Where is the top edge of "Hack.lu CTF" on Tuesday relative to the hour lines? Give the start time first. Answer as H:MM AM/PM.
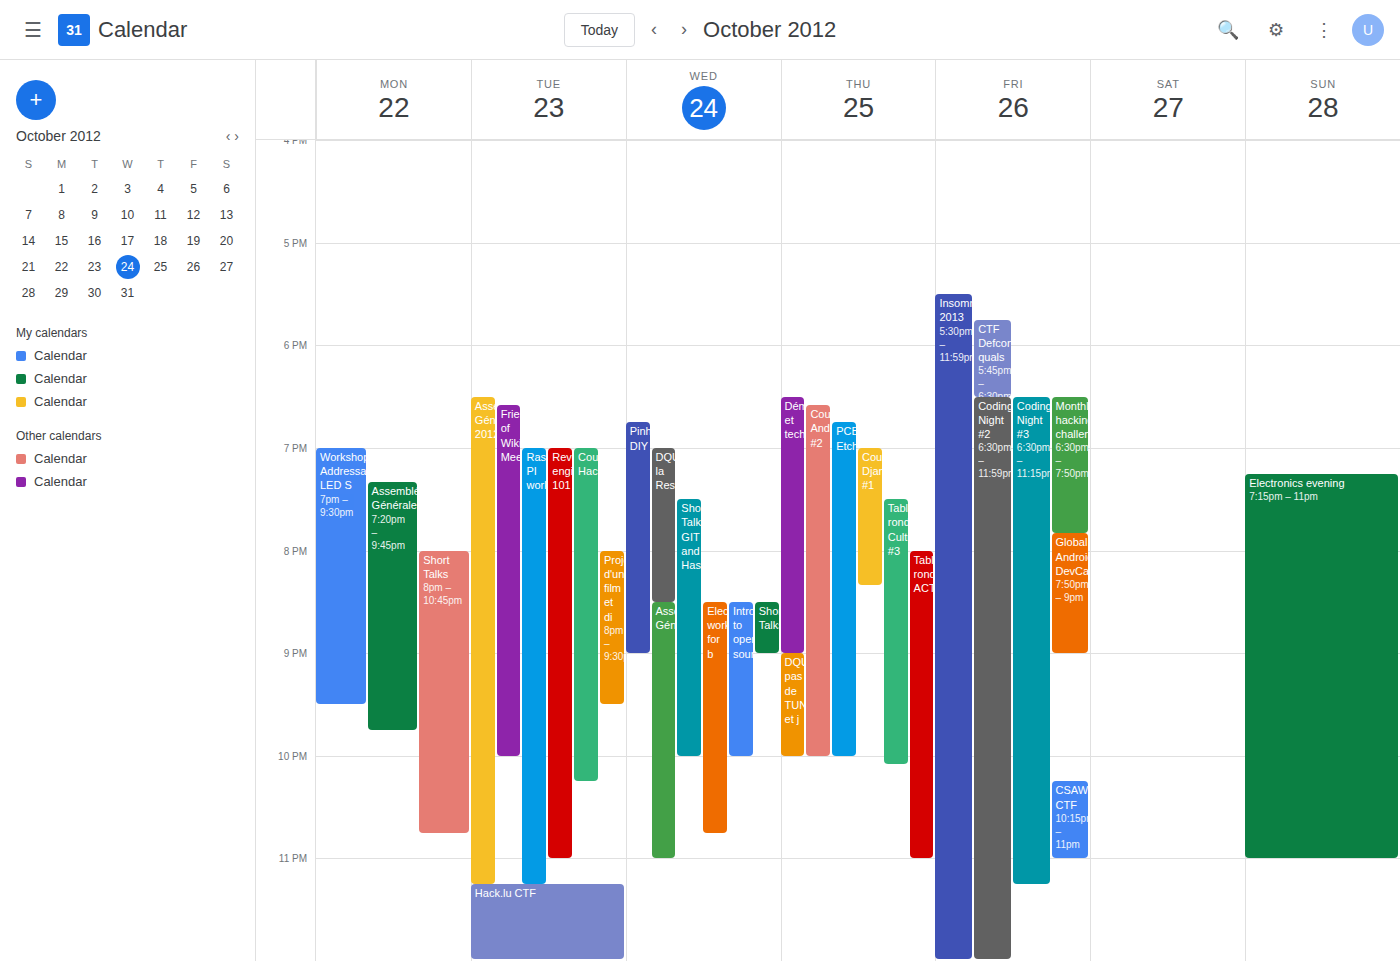
11:15 PM -- neither: a quarter of the way from the 11 PM line to the 12 AM line.